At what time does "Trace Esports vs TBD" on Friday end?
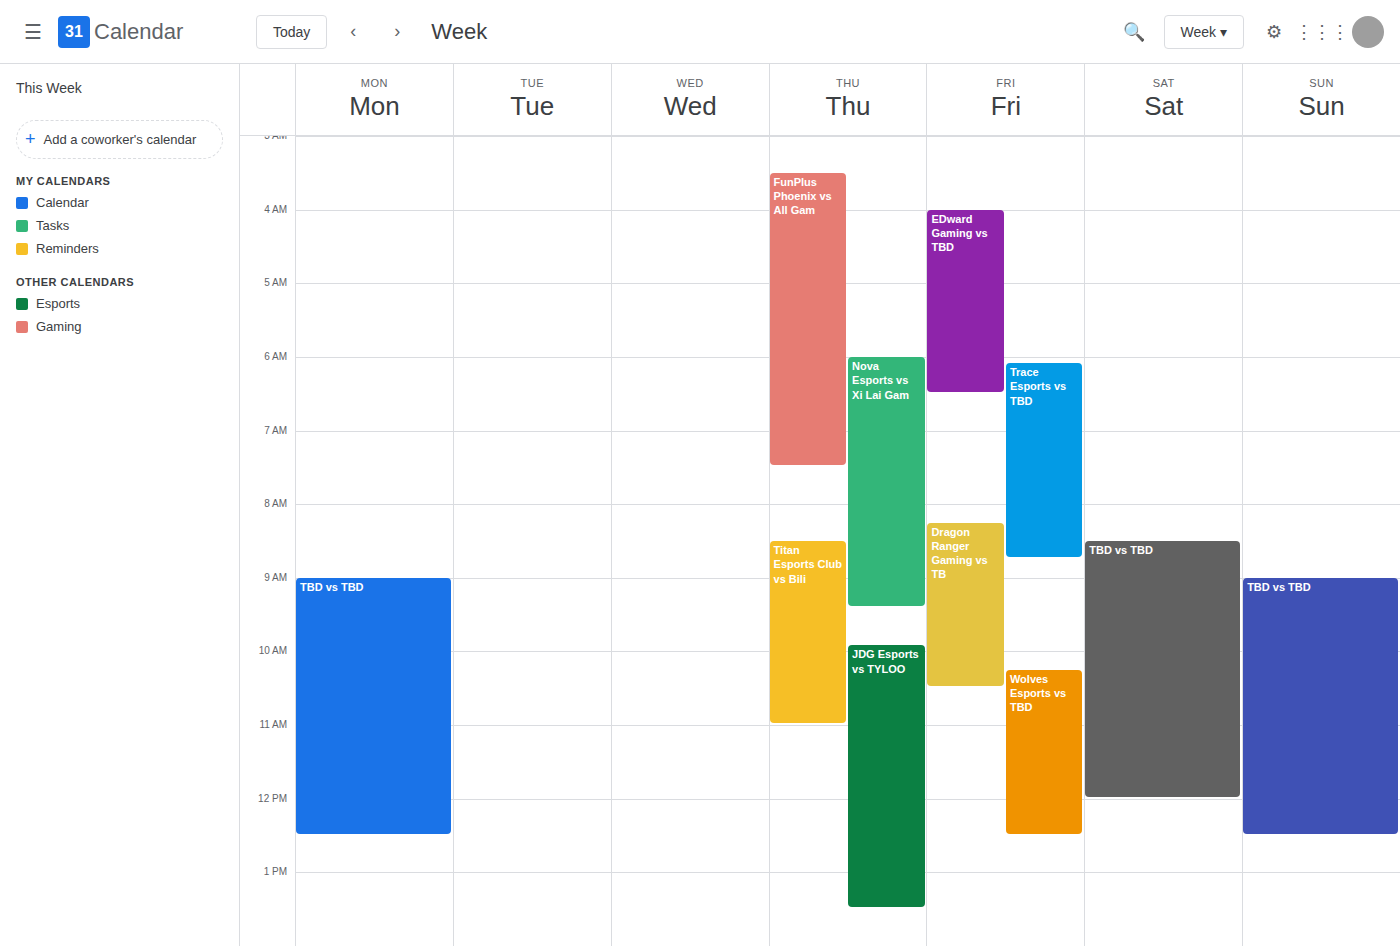
8:45 AM